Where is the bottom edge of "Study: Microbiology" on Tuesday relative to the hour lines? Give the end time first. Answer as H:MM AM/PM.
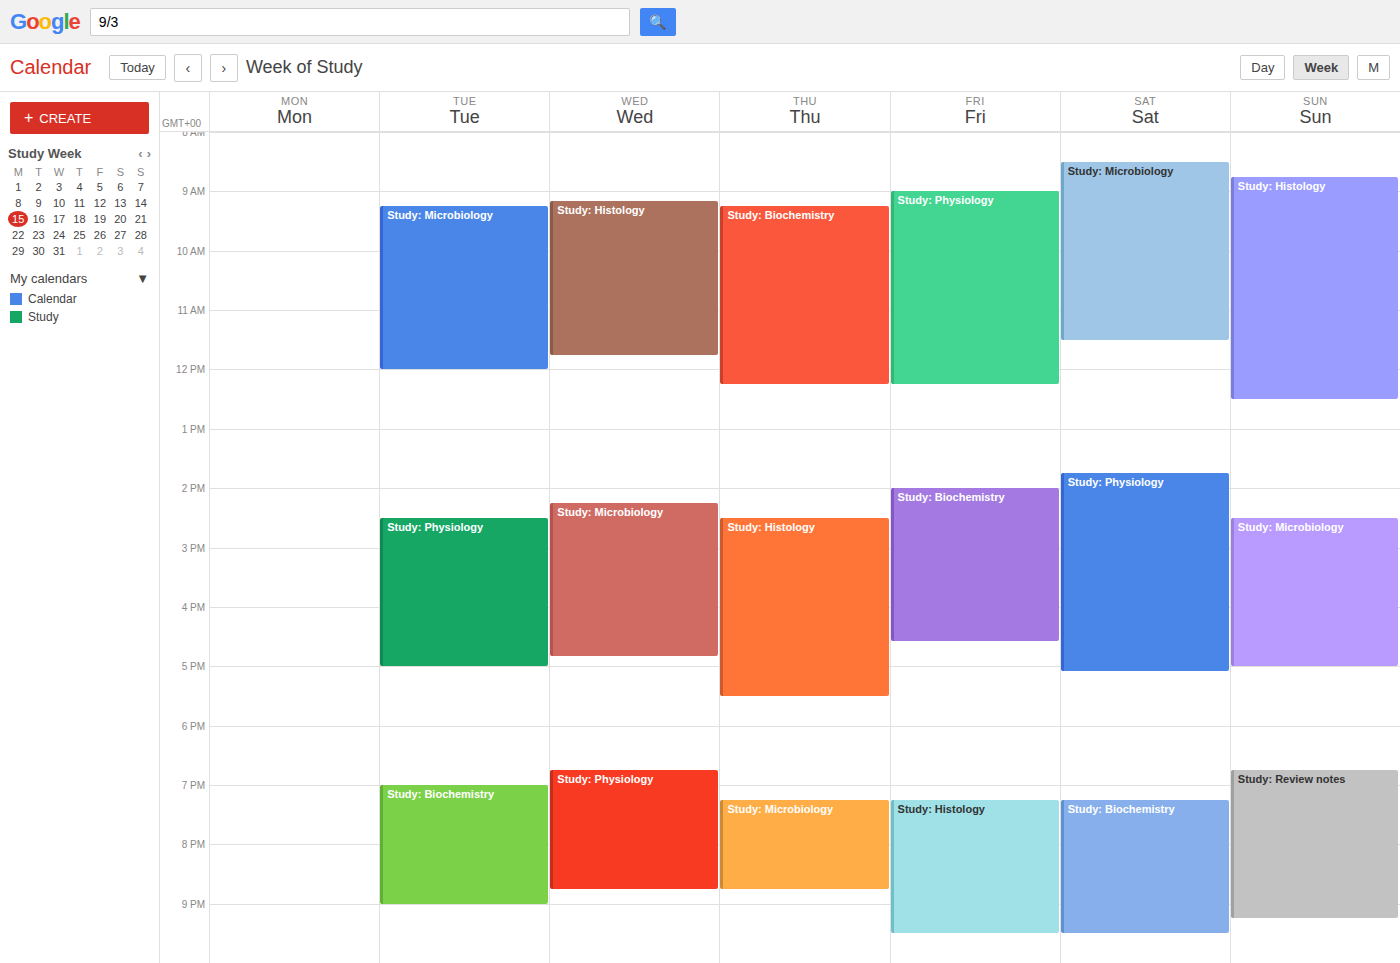
12:00 PM -- exactly on the 12 PM line.